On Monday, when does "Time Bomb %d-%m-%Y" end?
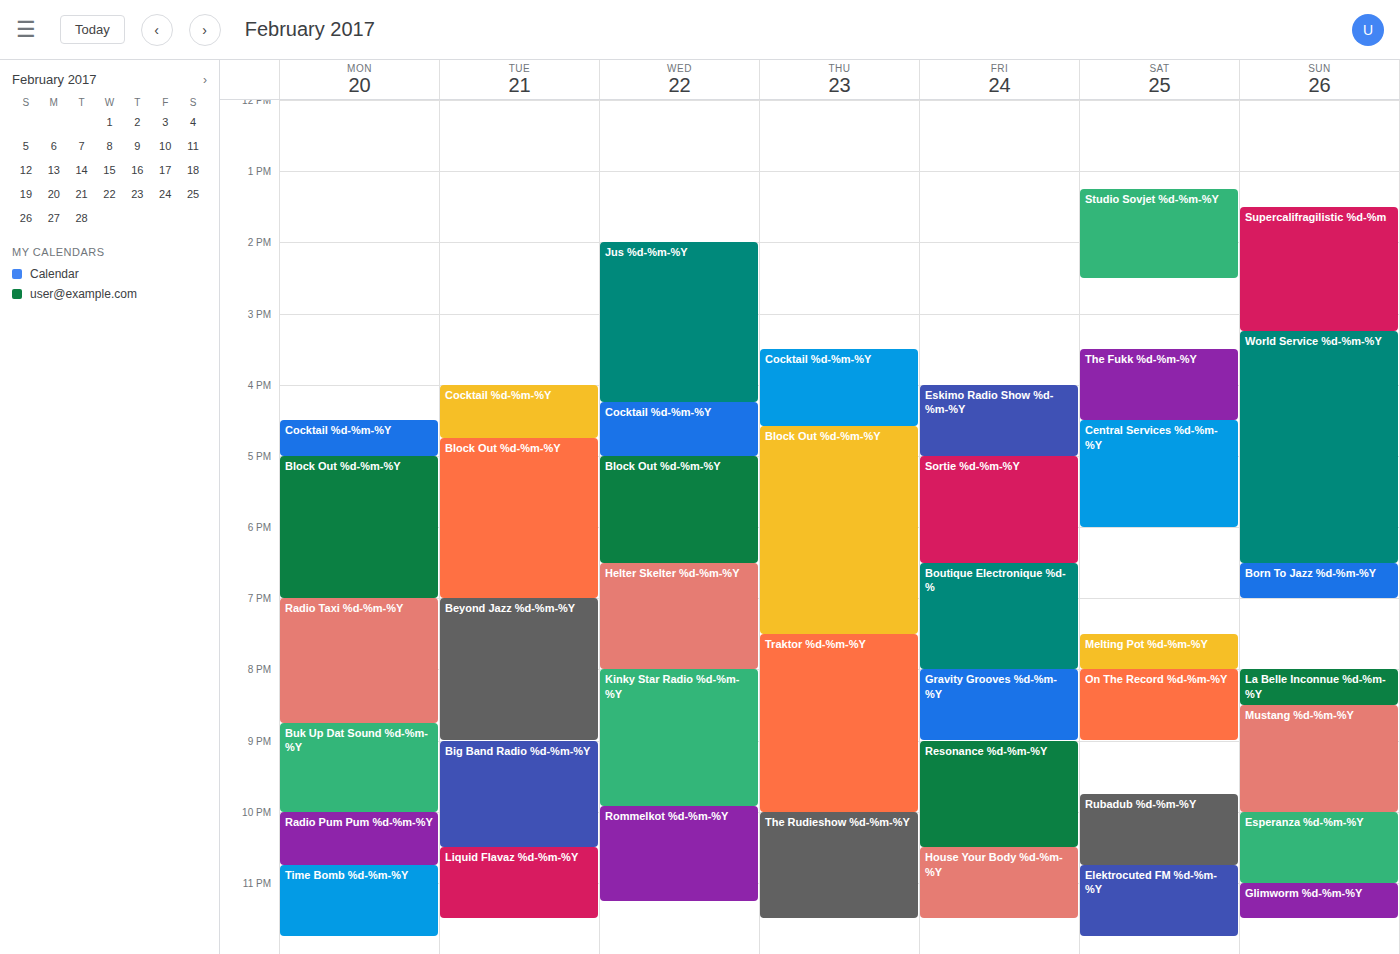
11:45 PM